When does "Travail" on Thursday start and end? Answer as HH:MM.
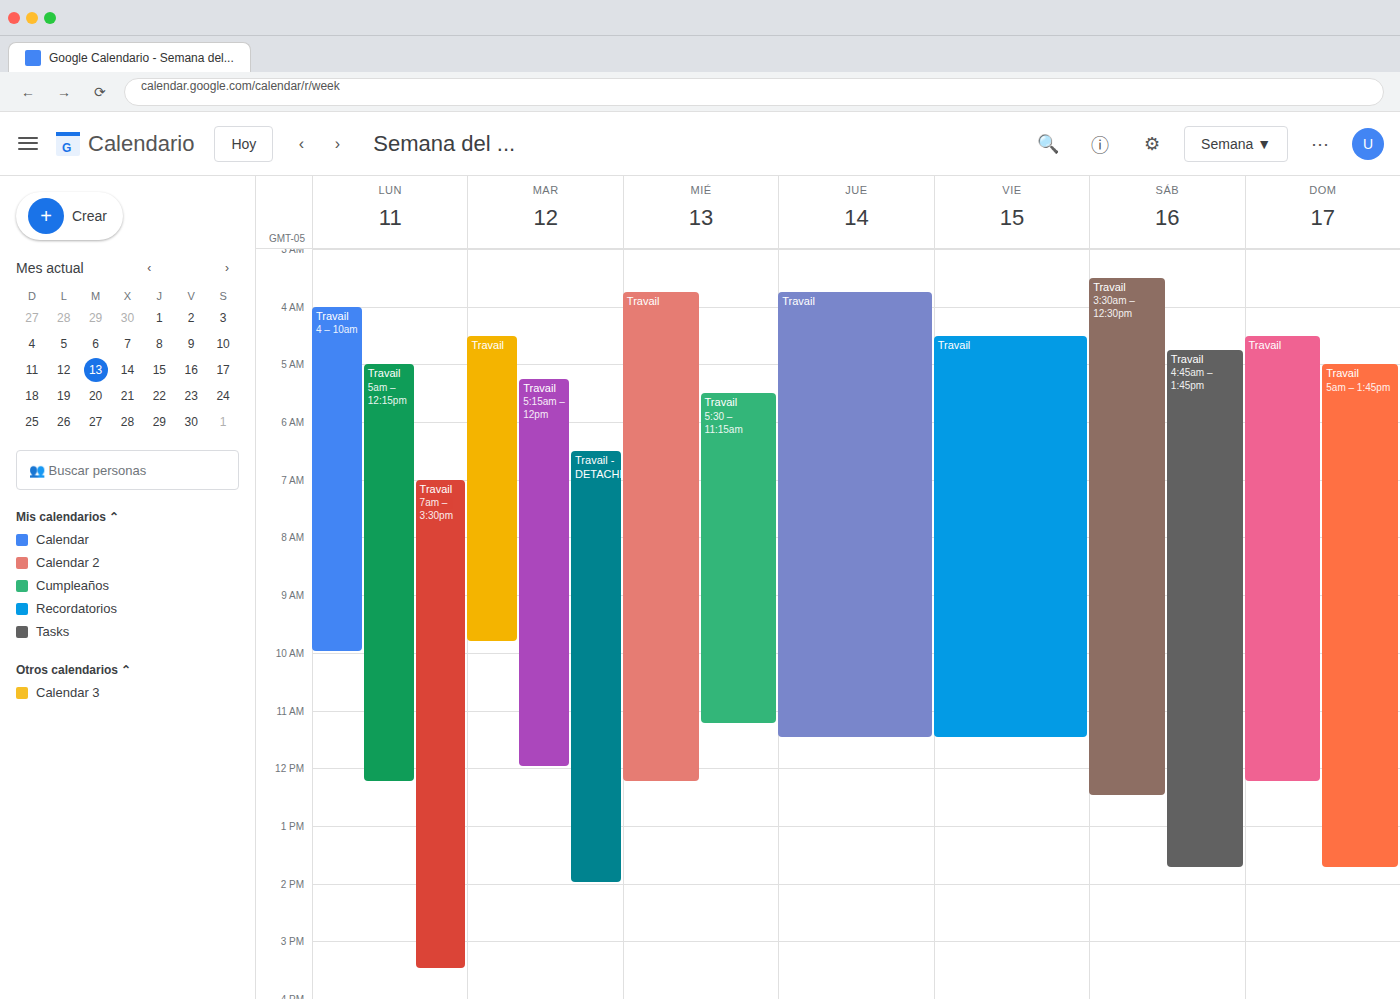
03:45 to 11:30